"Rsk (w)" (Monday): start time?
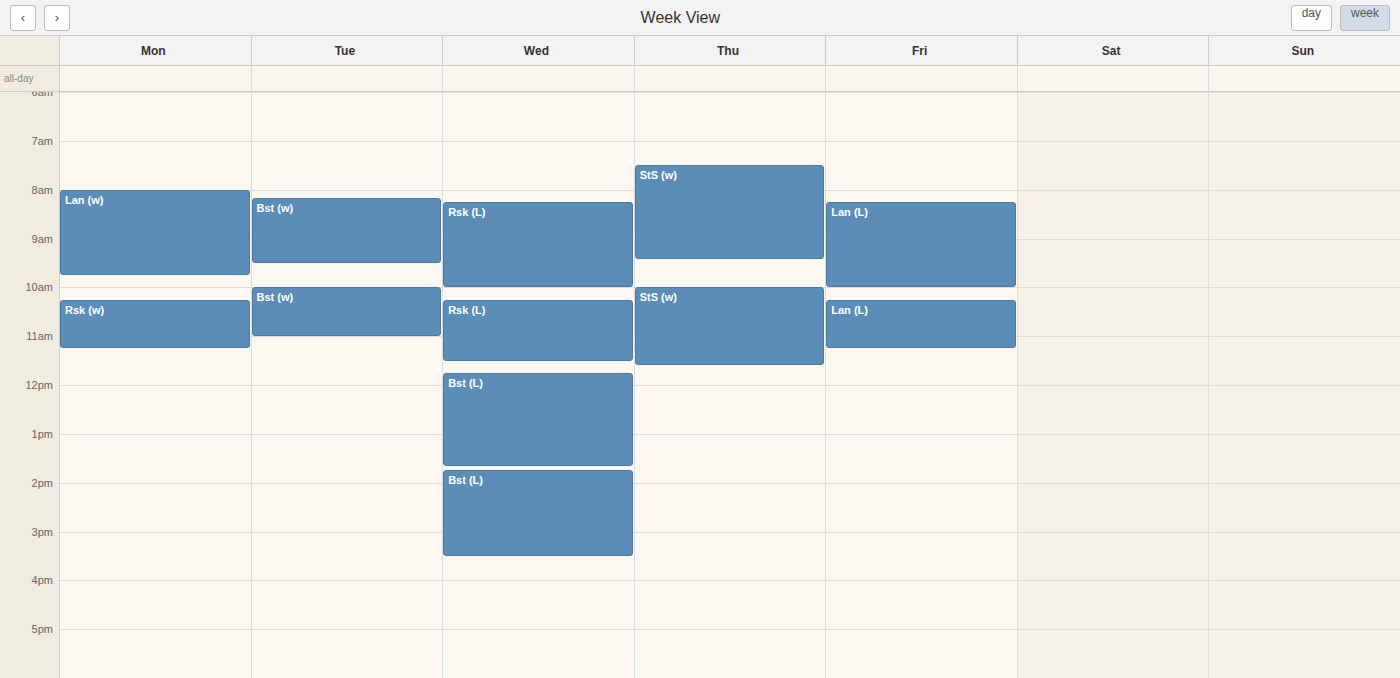
10:15 AM